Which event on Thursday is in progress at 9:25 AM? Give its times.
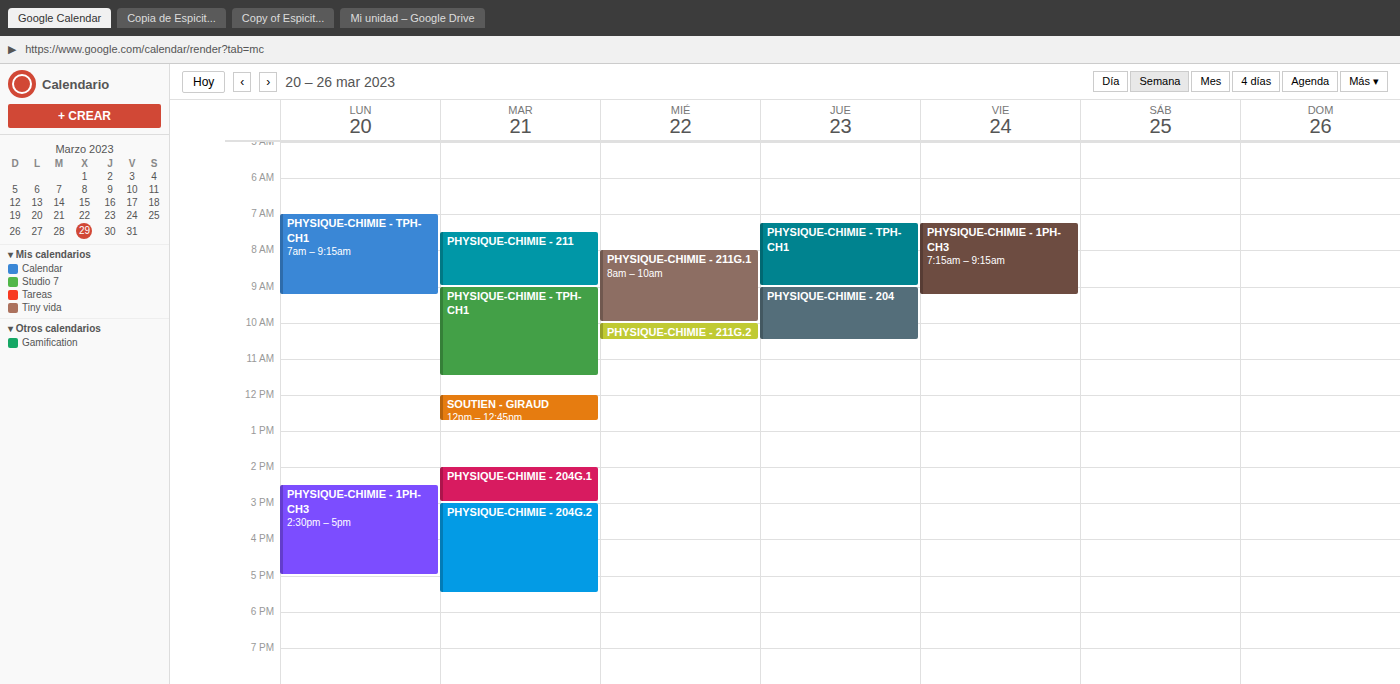
"PHYSIQUE-CHIMIE - 204", 9:00 AM to 10:30 AM